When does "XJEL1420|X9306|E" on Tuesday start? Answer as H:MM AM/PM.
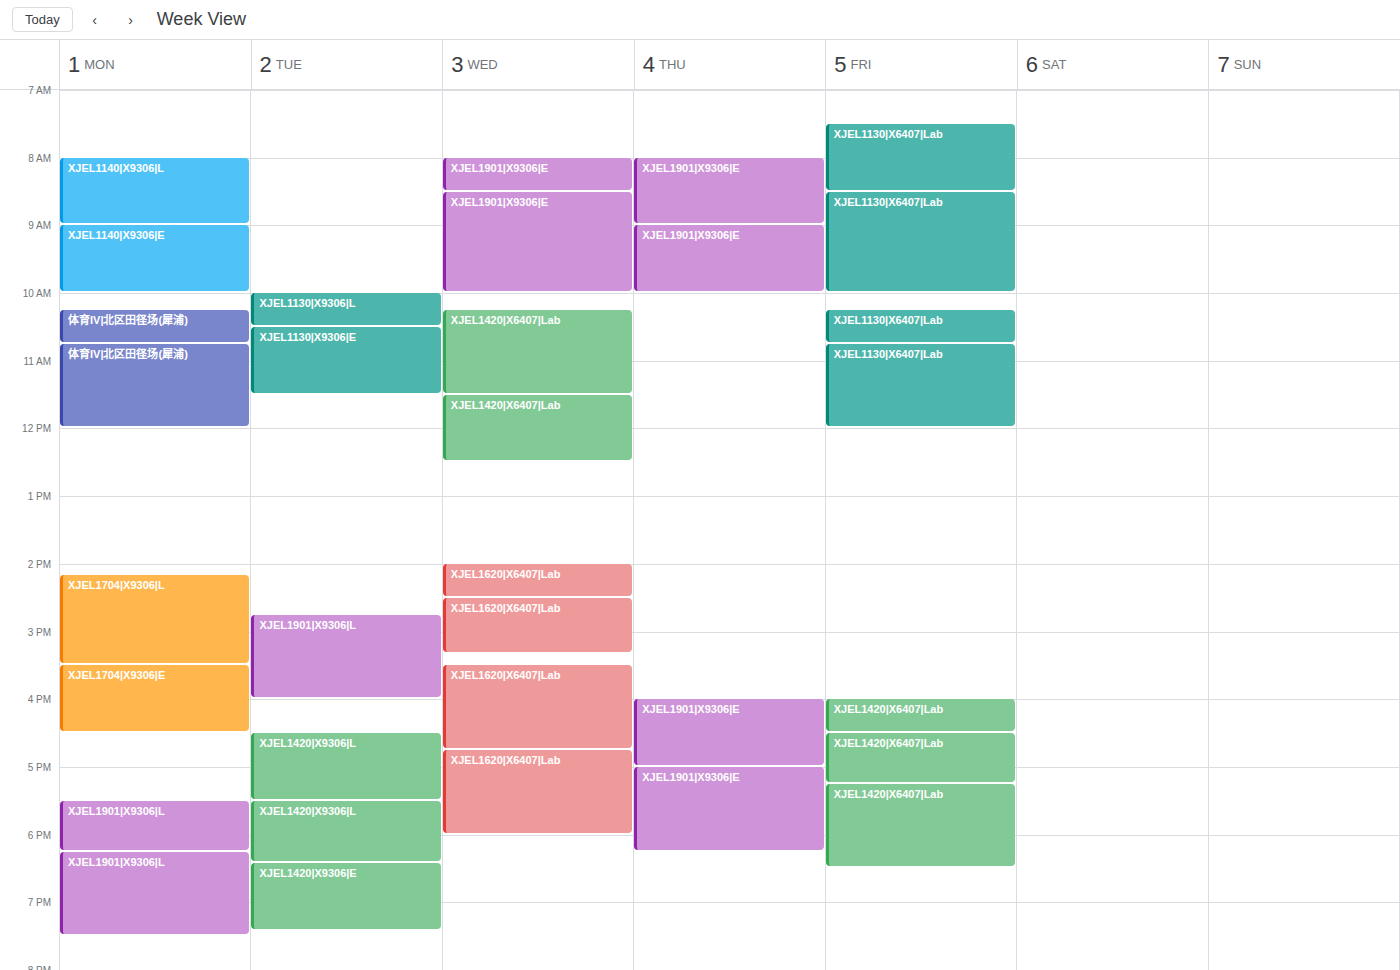
6:25 PM